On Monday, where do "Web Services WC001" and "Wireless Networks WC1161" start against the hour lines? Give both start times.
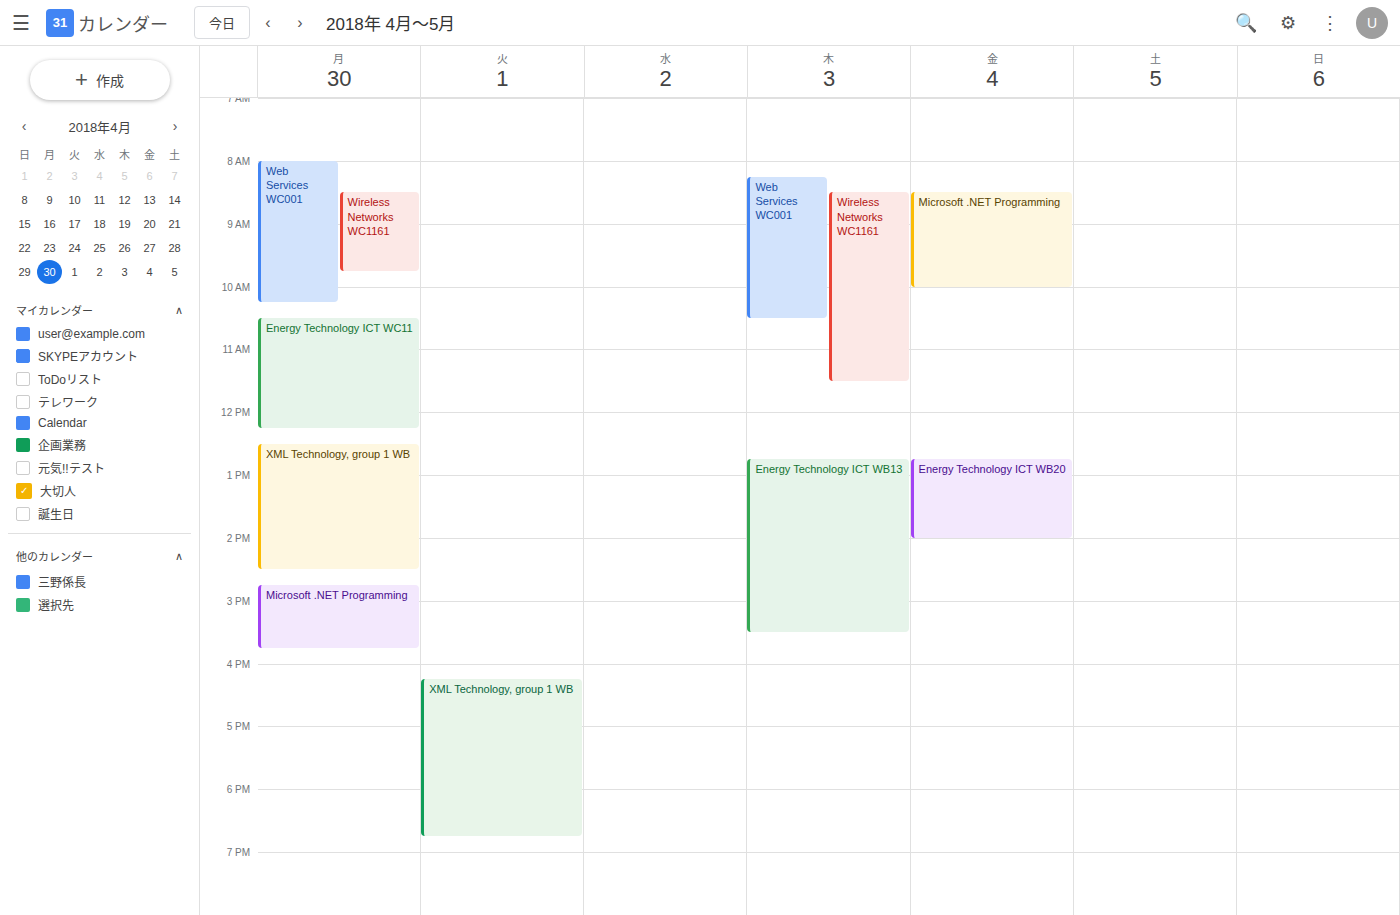
"Web Services WC001": 8:00 AM, exactly on the 8 AM line. "Wireless Networks WC1161": 8:30 AM, halfway between the 8 AM and 9 AM lines.